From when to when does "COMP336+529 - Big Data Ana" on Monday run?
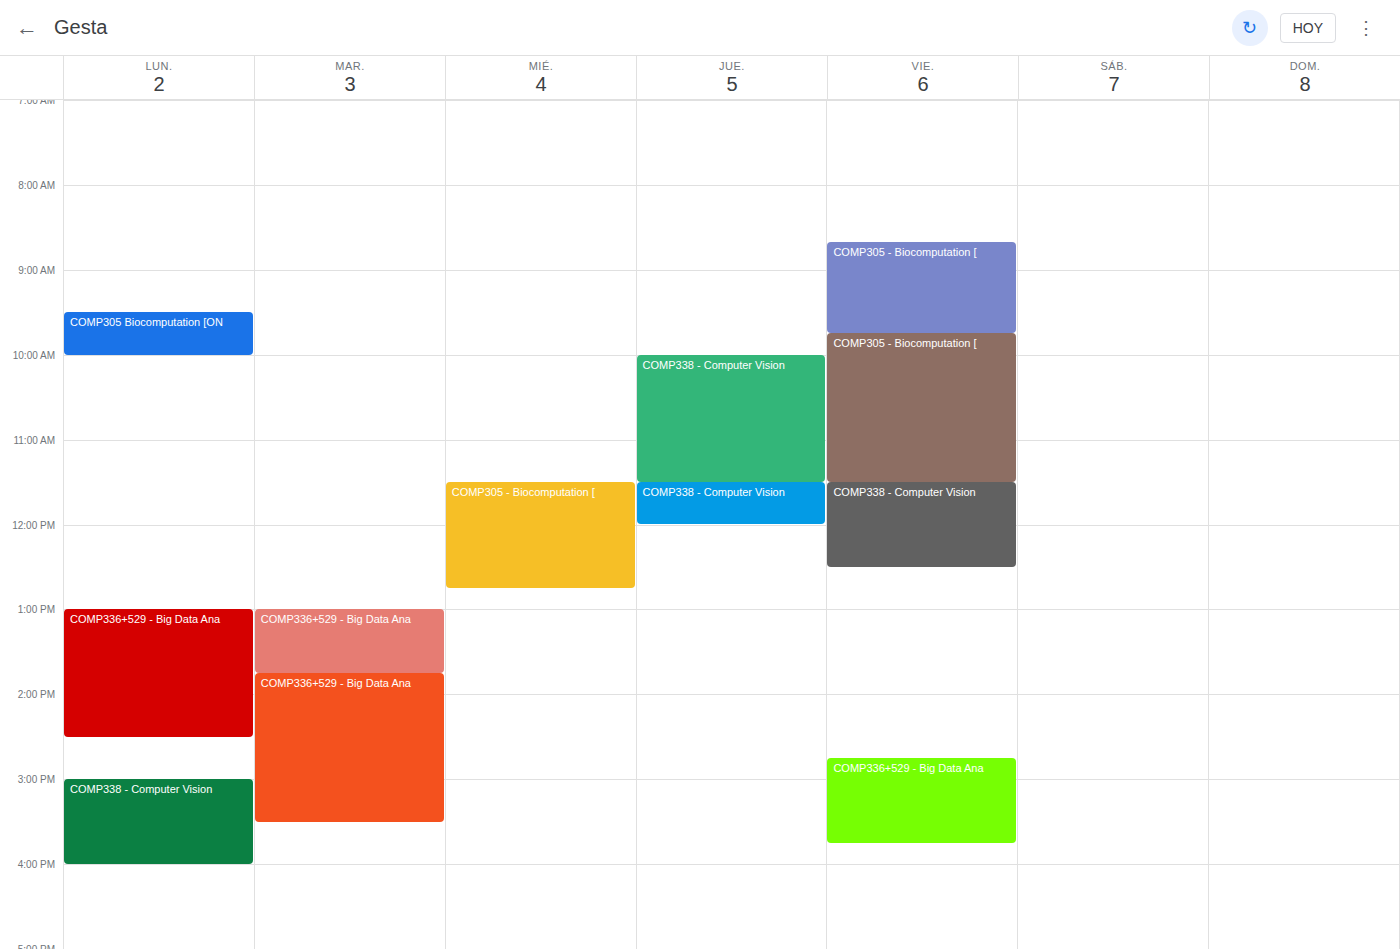
1:00 PM to 2:30 PM